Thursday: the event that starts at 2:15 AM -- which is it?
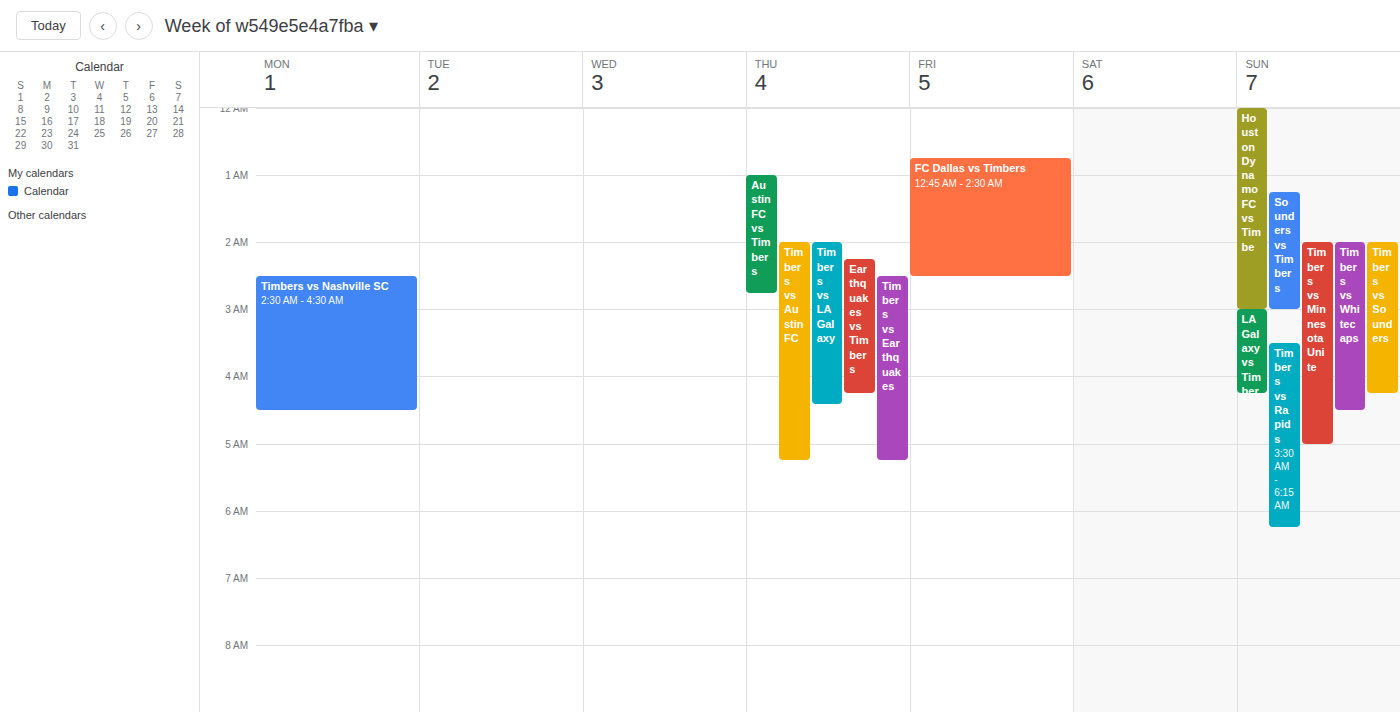
"Earthquakes vs Timbers"